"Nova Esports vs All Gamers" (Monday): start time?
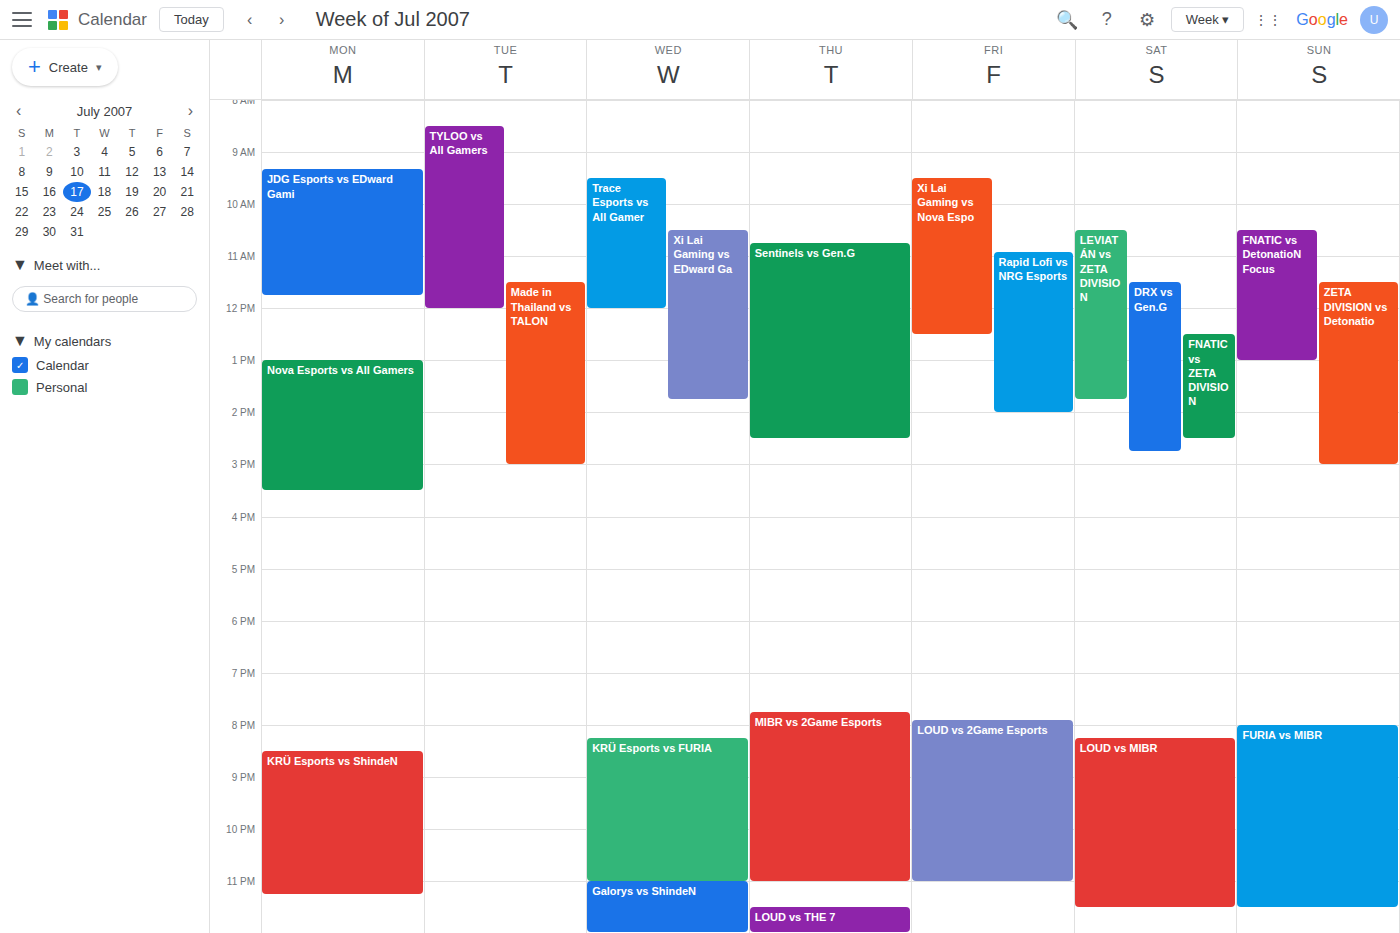
1:00 PM